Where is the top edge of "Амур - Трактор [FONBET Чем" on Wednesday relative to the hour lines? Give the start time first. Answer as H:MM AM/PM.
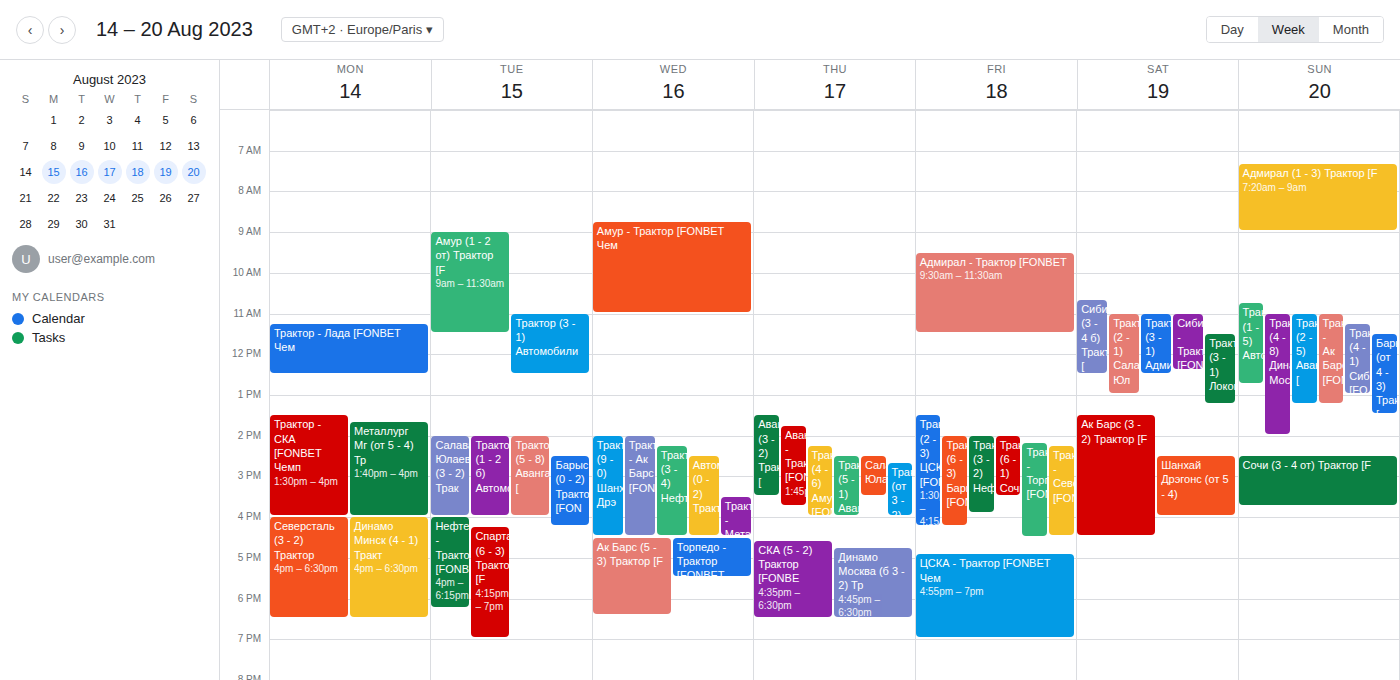
8:45 AM -- neither: three quarters of the way from the 8 AM line to the 9 AM line.